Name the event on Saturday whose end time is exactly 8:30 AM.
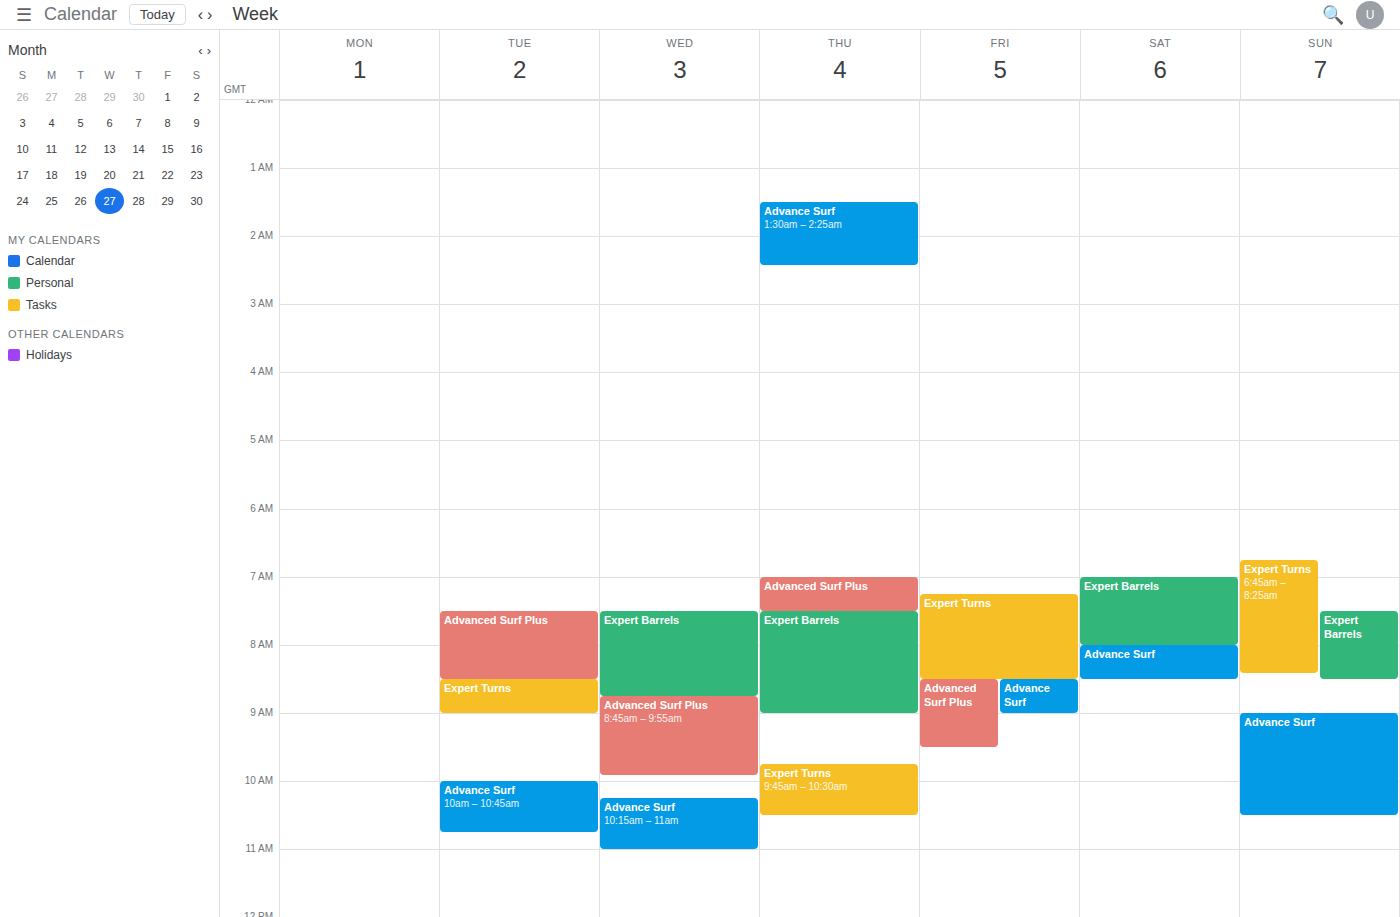
"Advance Surf"